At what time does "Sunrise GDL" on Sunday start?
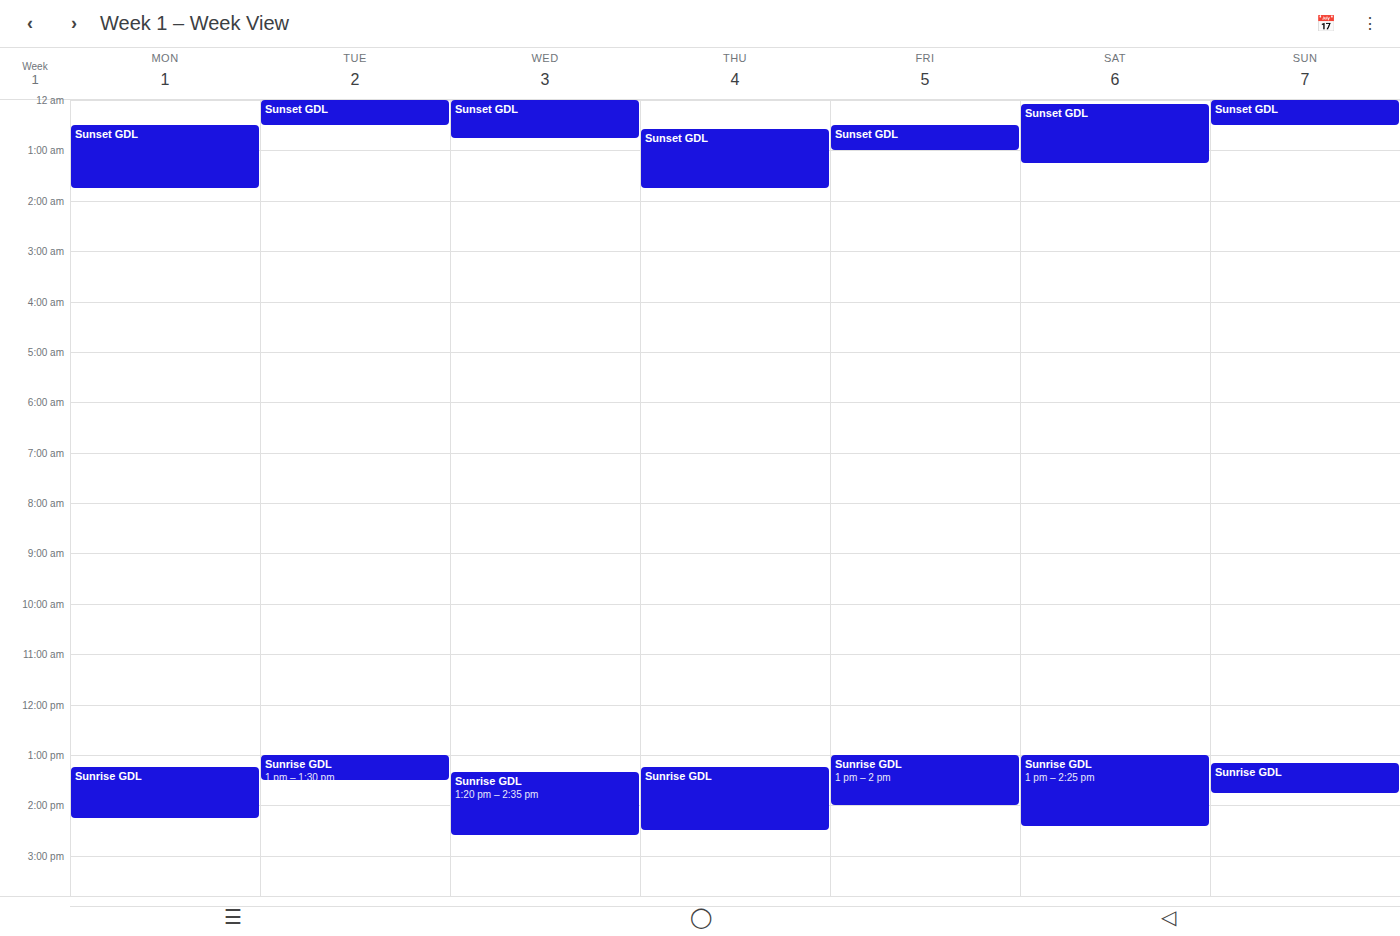
1:10 PM